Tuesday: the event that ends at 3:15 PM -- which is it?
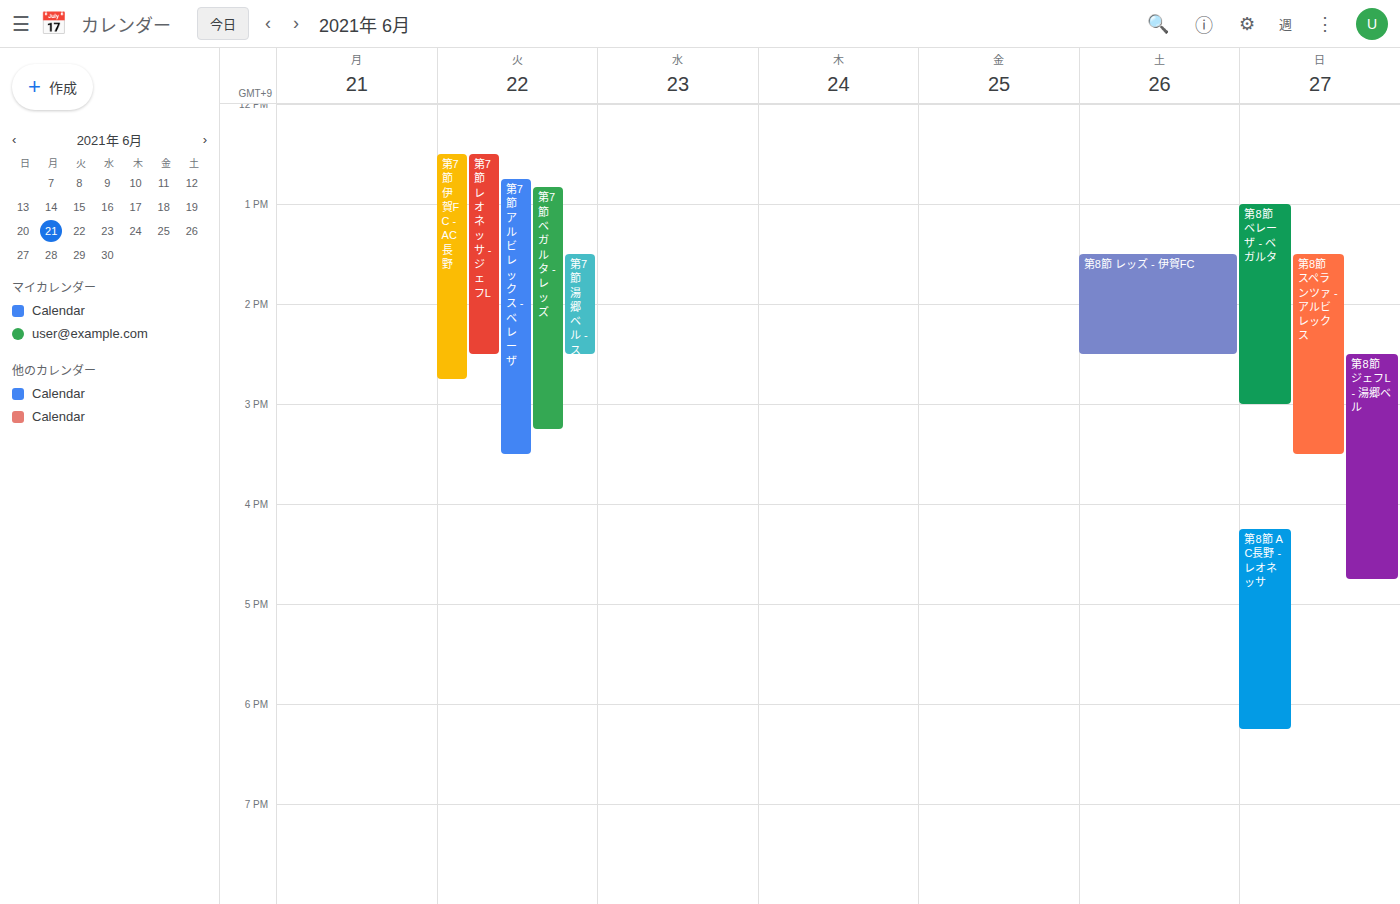
"第7節 ベガルタ - レッズ"